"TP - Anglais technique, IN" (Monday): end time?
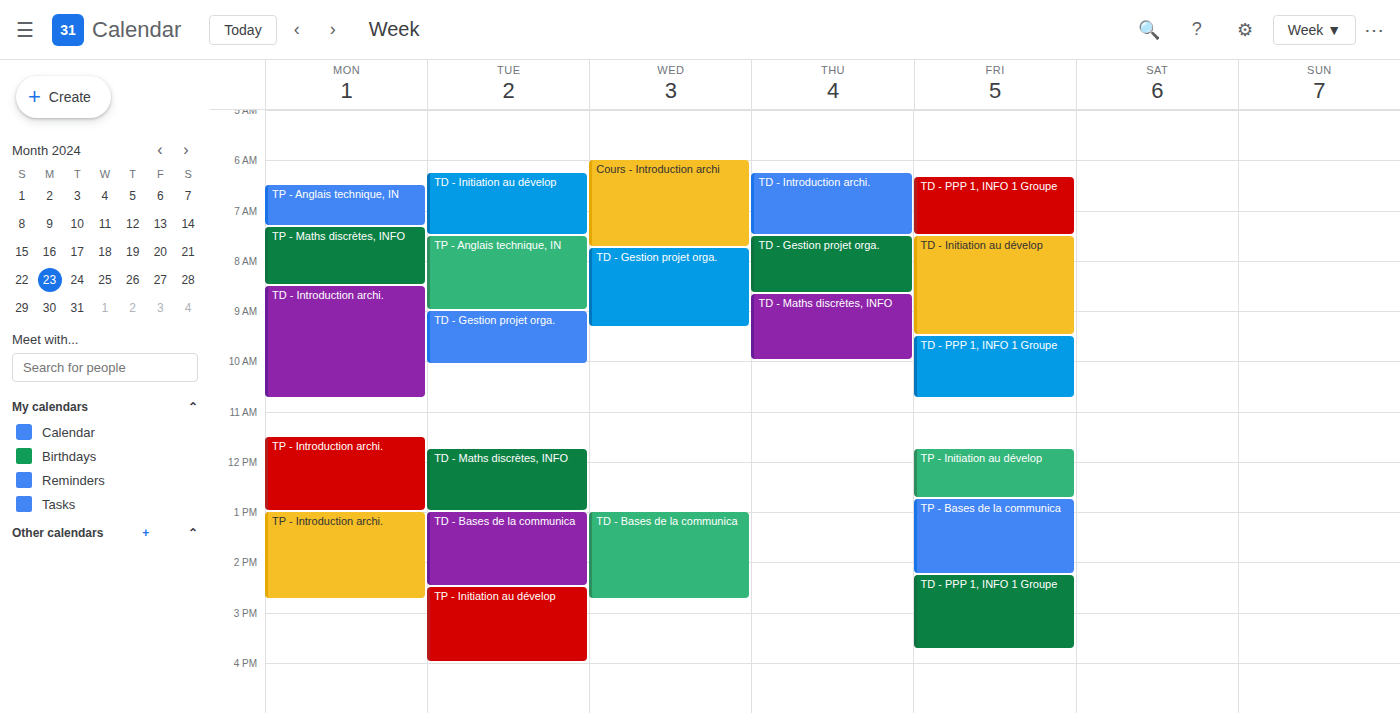
7:20 AM